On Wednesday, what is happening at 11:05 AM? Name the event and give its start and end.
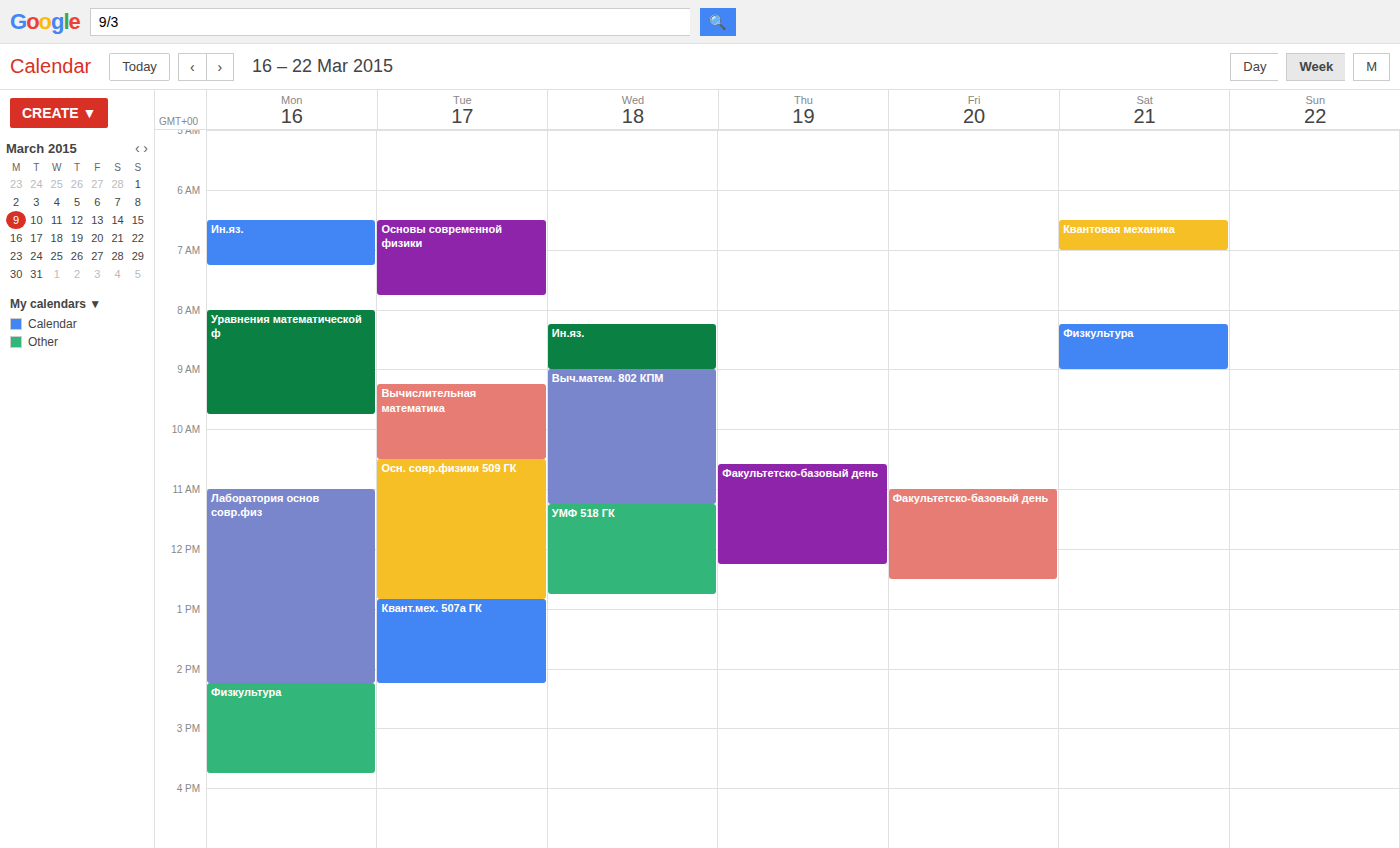
"Выч.матем. 802 КПМ", 9:00 AM to 11:15 AM